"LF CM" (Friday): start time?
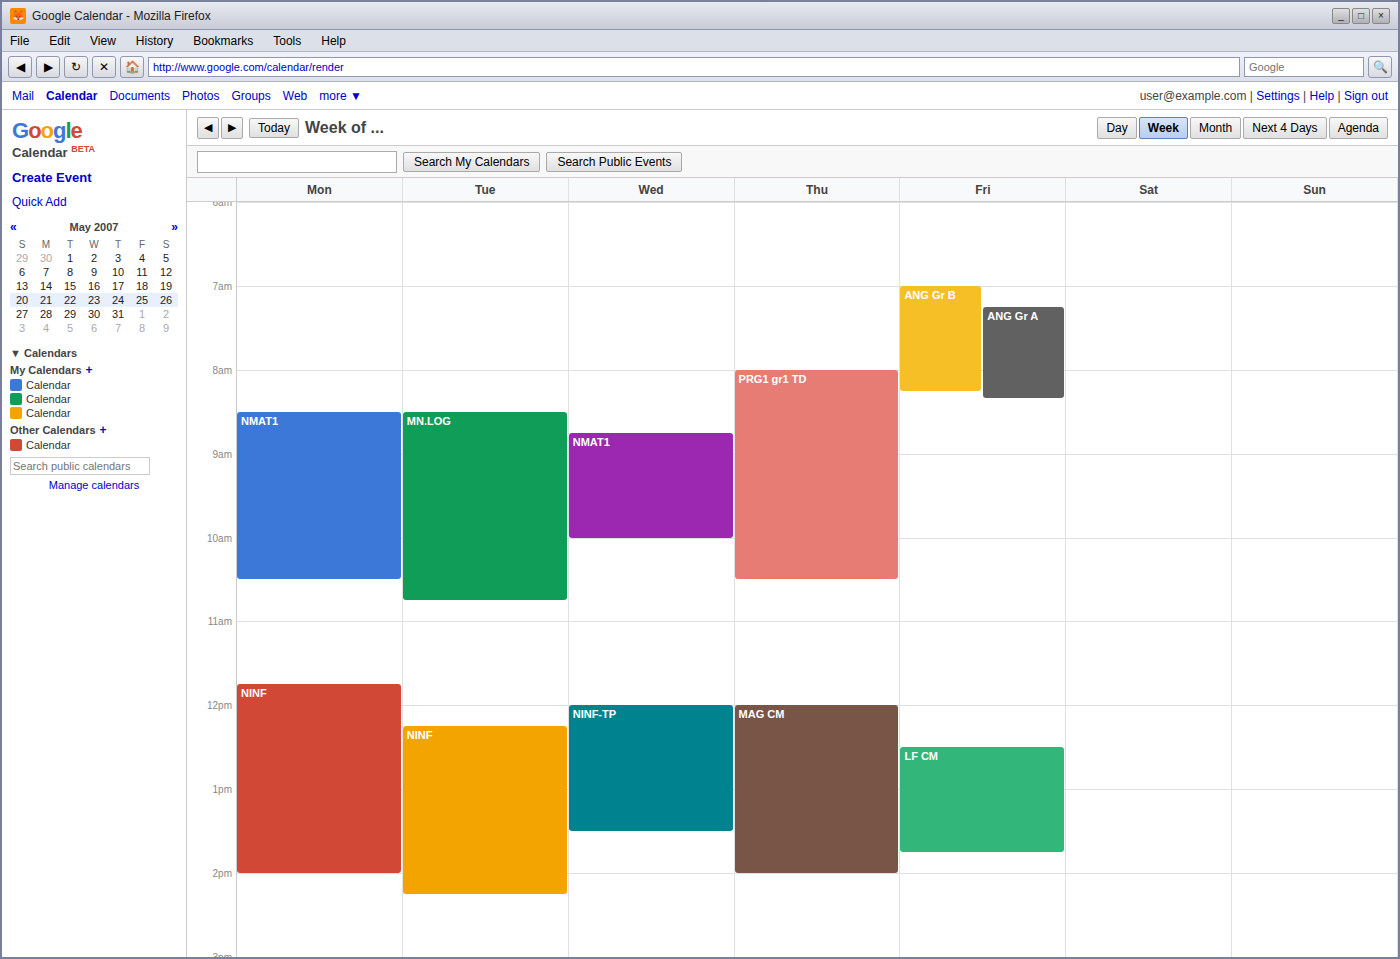
12:30 PM